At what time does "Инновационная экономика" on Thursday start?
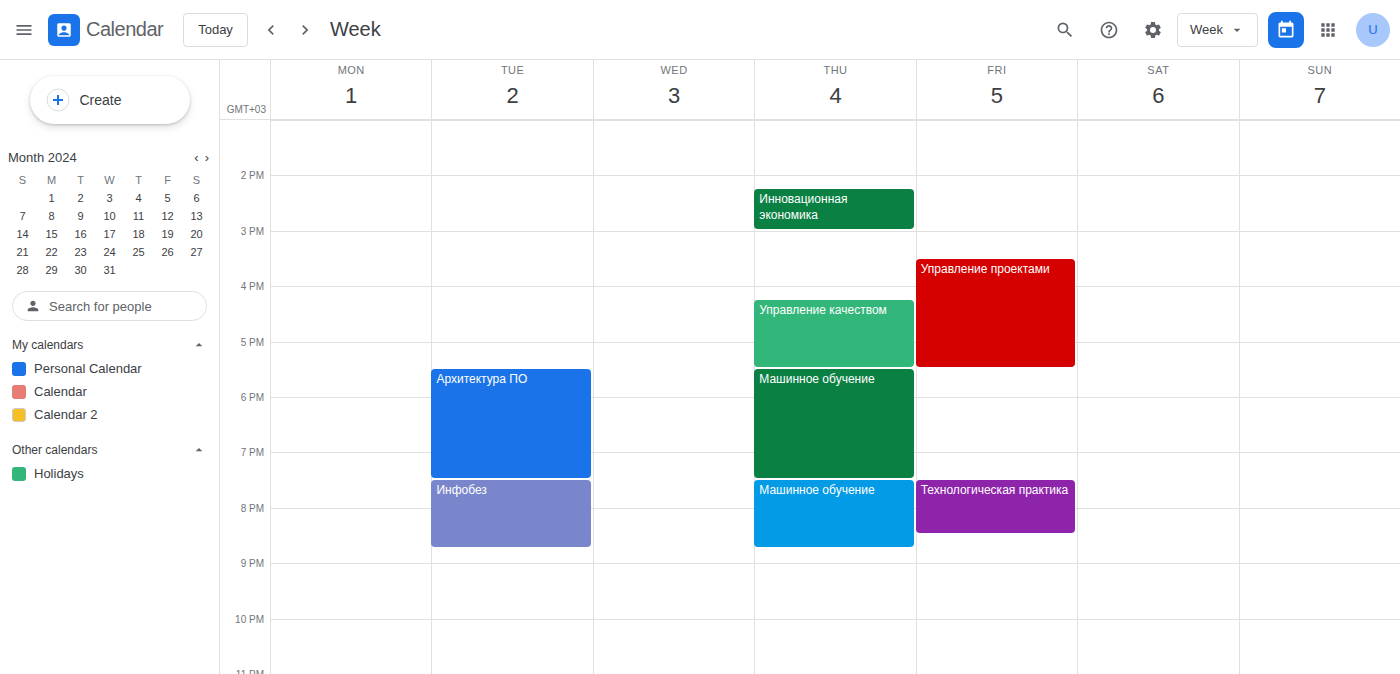
2:15 PM